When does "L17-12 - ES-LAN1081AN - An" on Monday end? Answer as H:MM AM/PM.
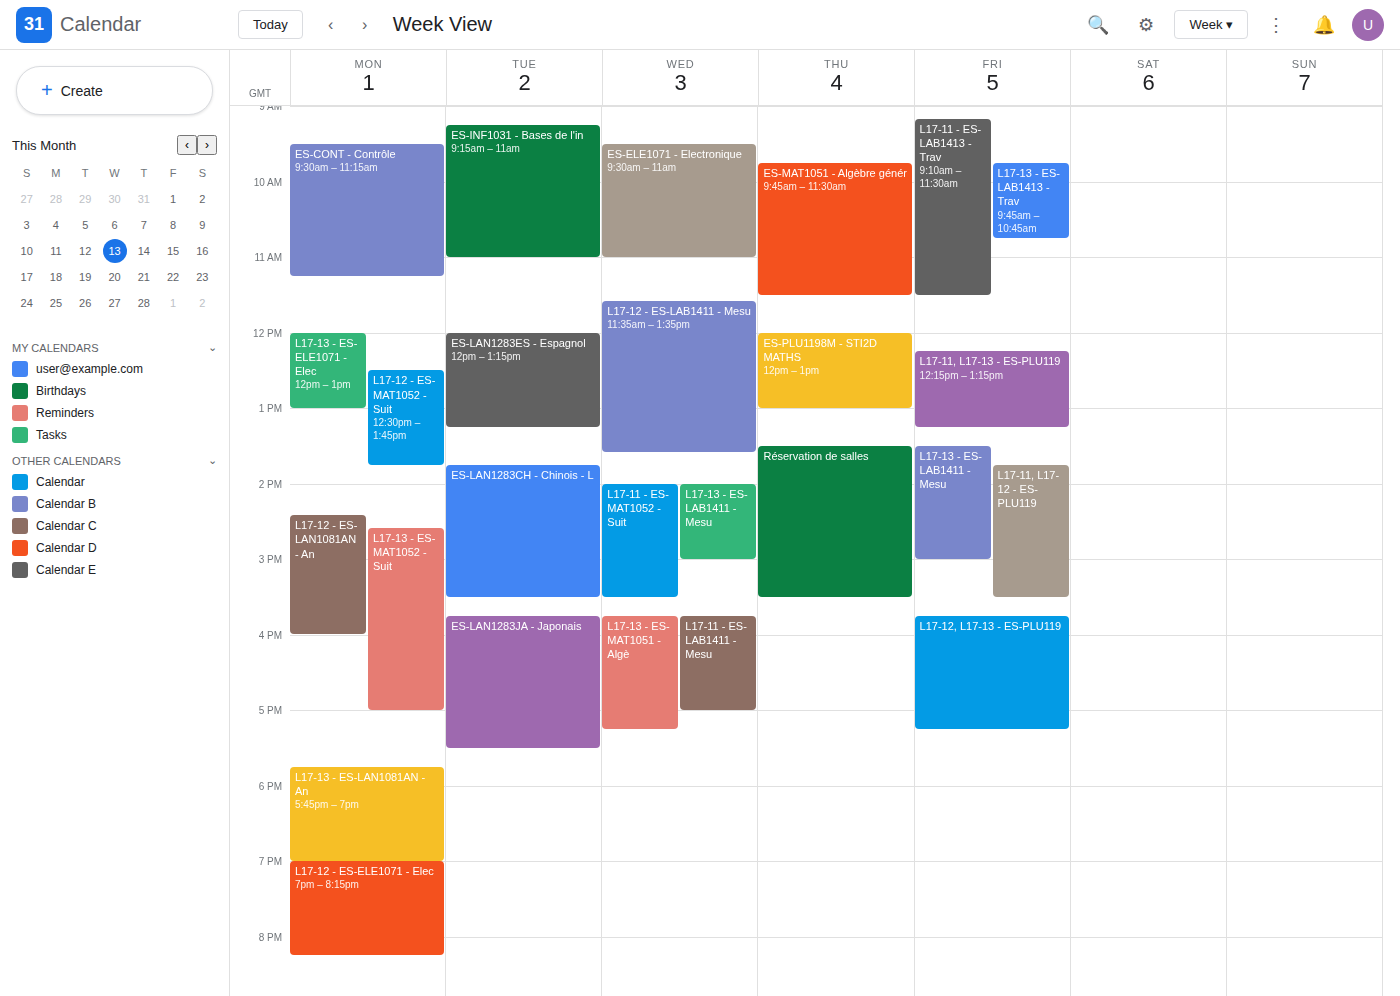
4:00 PM